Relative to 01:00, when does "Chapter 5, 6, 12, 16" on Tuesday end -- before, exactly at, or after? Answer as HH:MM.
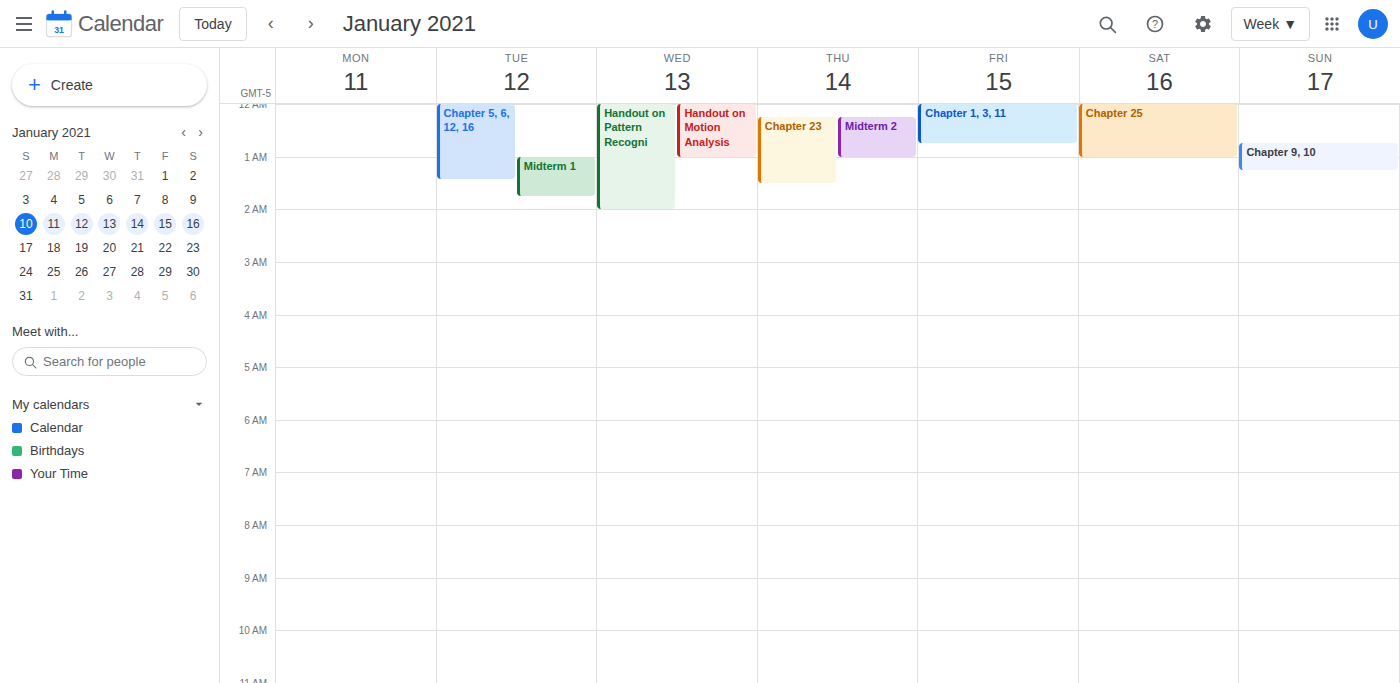
01:25 -- after 01:00, 25 minutes below the 01:00 line.